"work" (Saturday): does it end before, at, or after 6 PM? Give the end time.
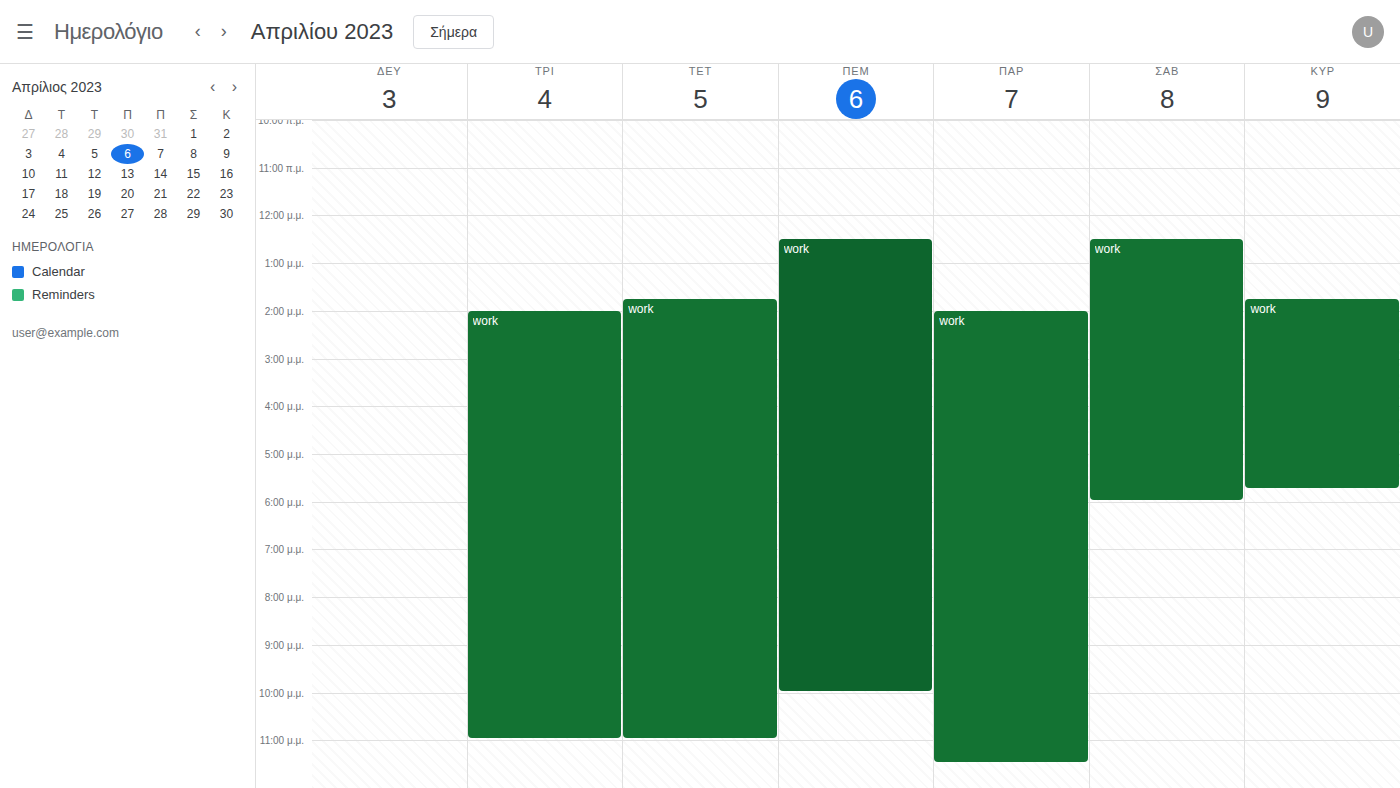
6:00 PM -- exactly at 6 PM, on the 6 PM line.